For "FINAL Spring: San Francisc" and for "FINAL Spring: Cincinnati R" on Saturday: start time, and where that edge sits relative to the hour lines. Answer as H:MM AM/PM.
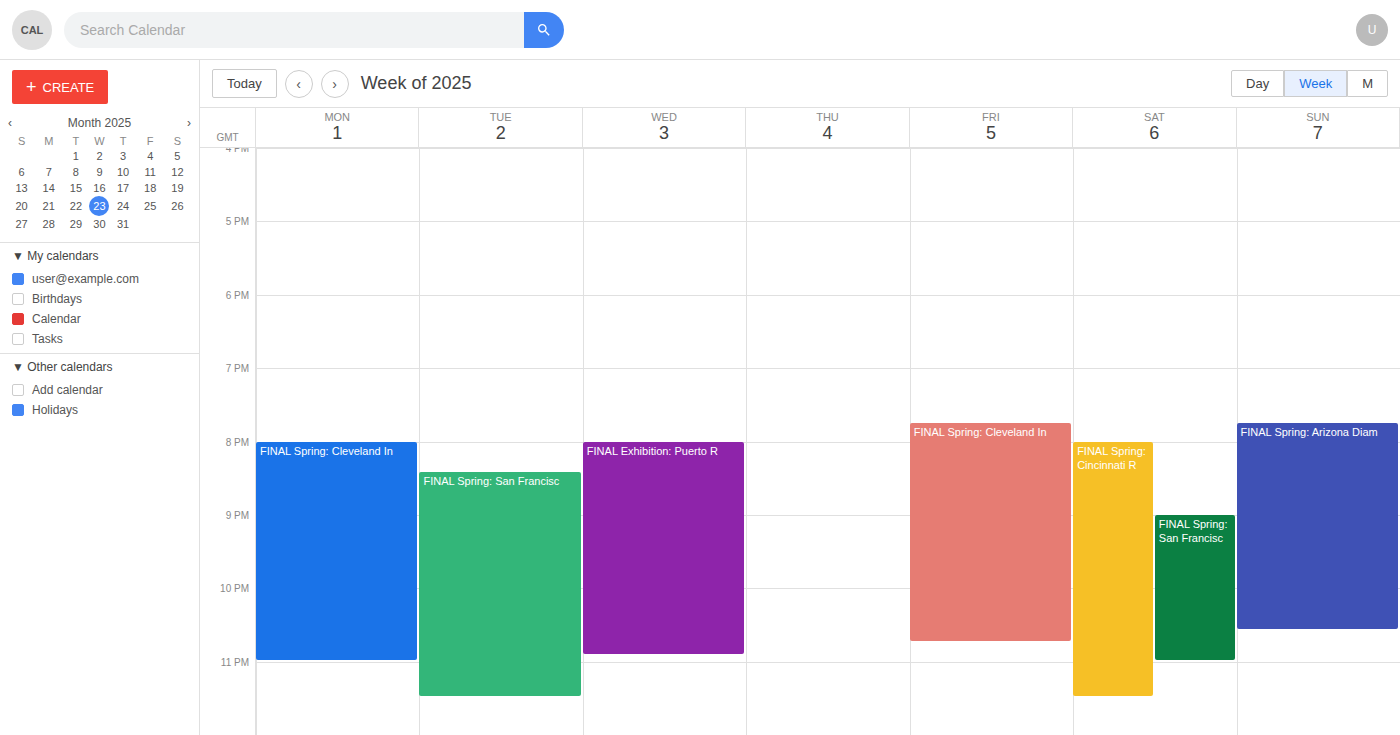
"FINAL Spring: San Francisc": 9:00 PM, exactly on the 9 PM line. "FINAL Spring: Cincinnati R": 8:00 PM, exactly on the 8 PM line.